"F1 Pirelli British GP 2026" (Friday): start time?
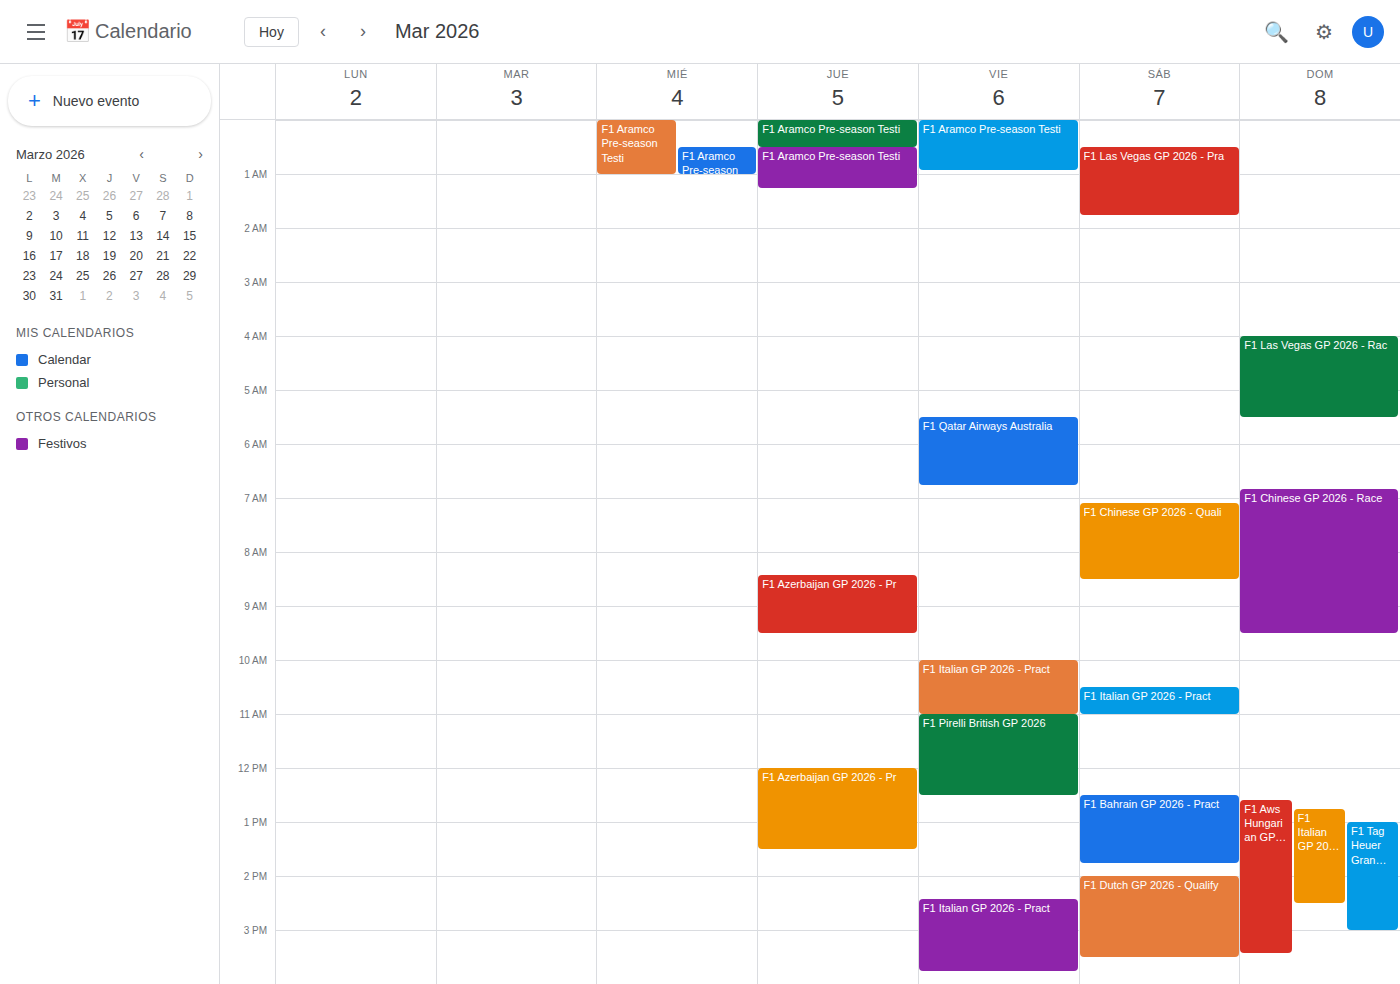
11:00 AM